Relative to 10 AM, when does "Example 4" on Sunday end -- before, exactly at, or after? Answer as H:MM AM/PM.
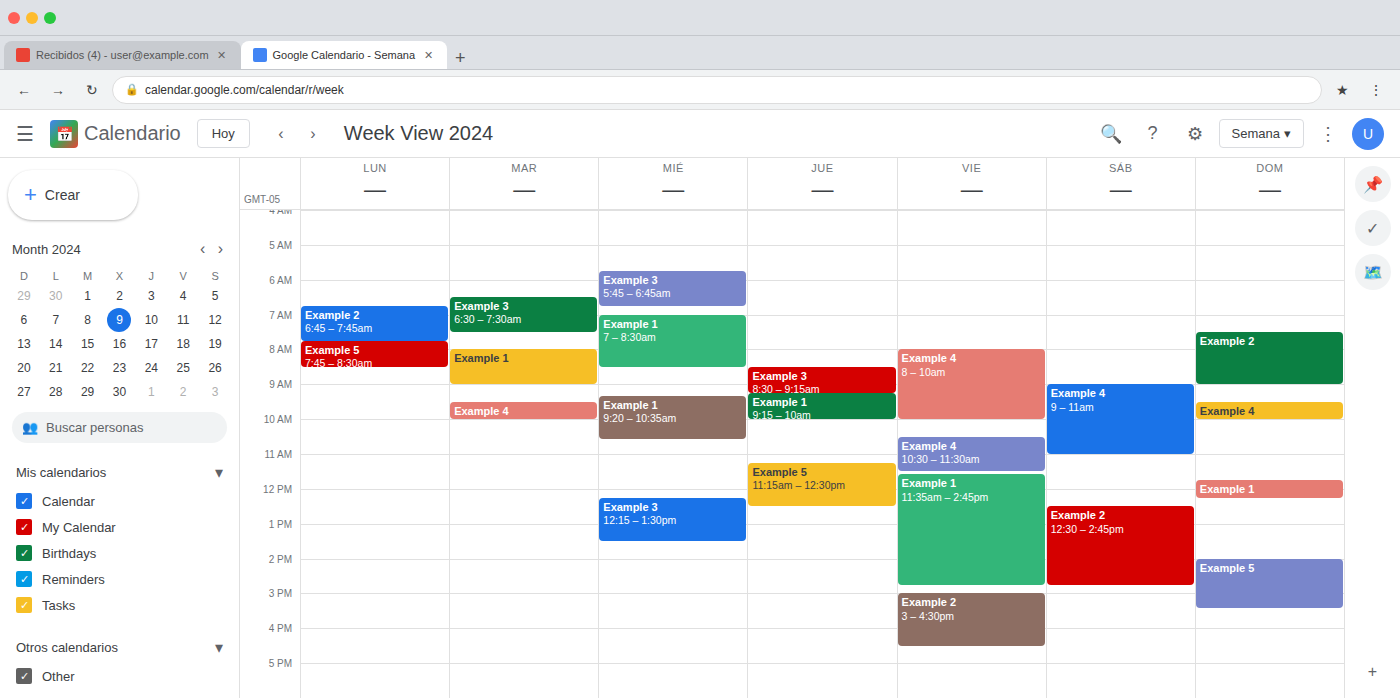
10:00 AM -- exactly at 10 AM, on the 10 AM line.